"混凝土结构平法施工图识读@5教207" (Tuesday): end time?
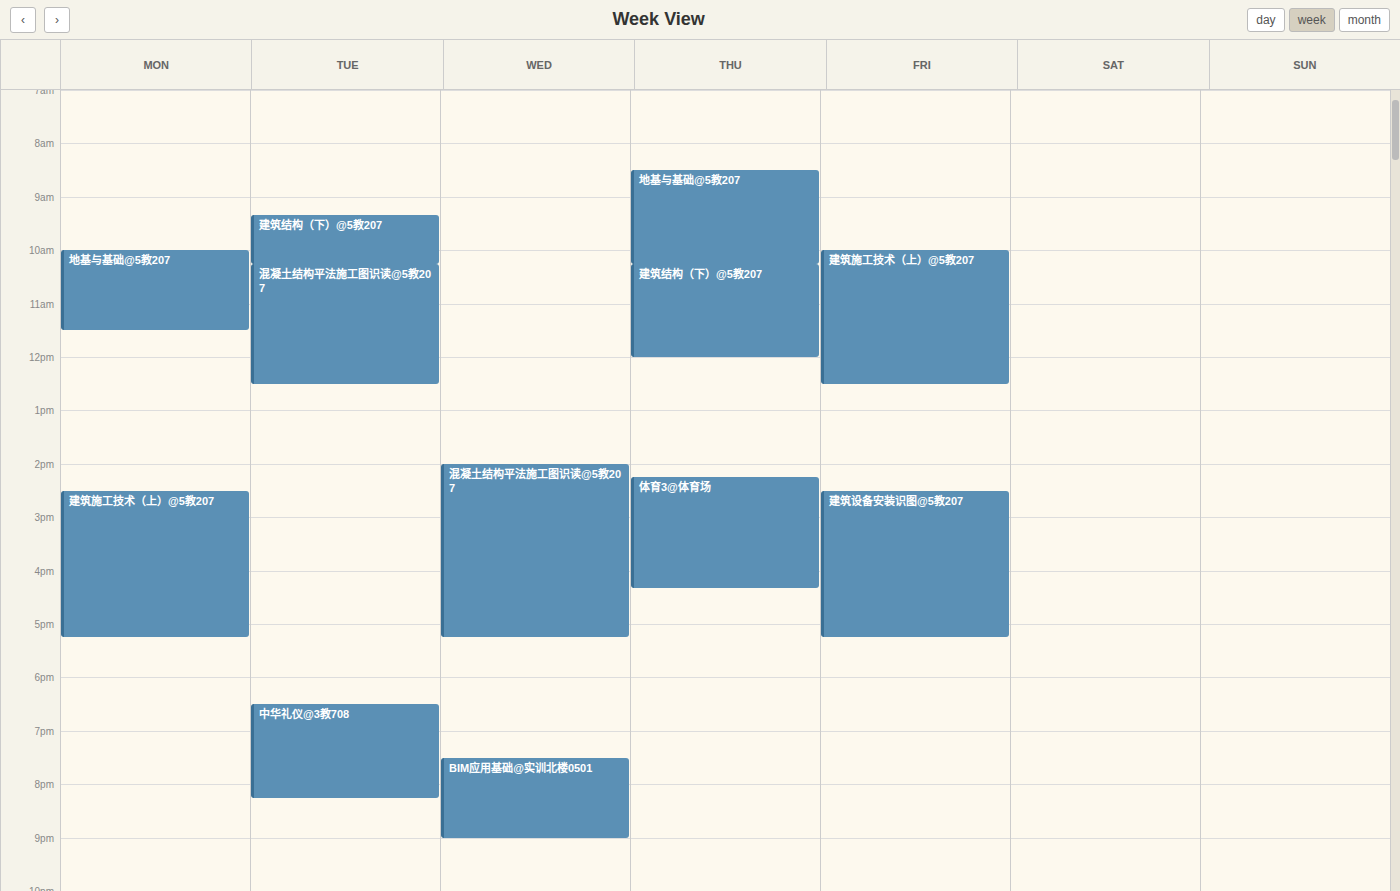
12:30 PM